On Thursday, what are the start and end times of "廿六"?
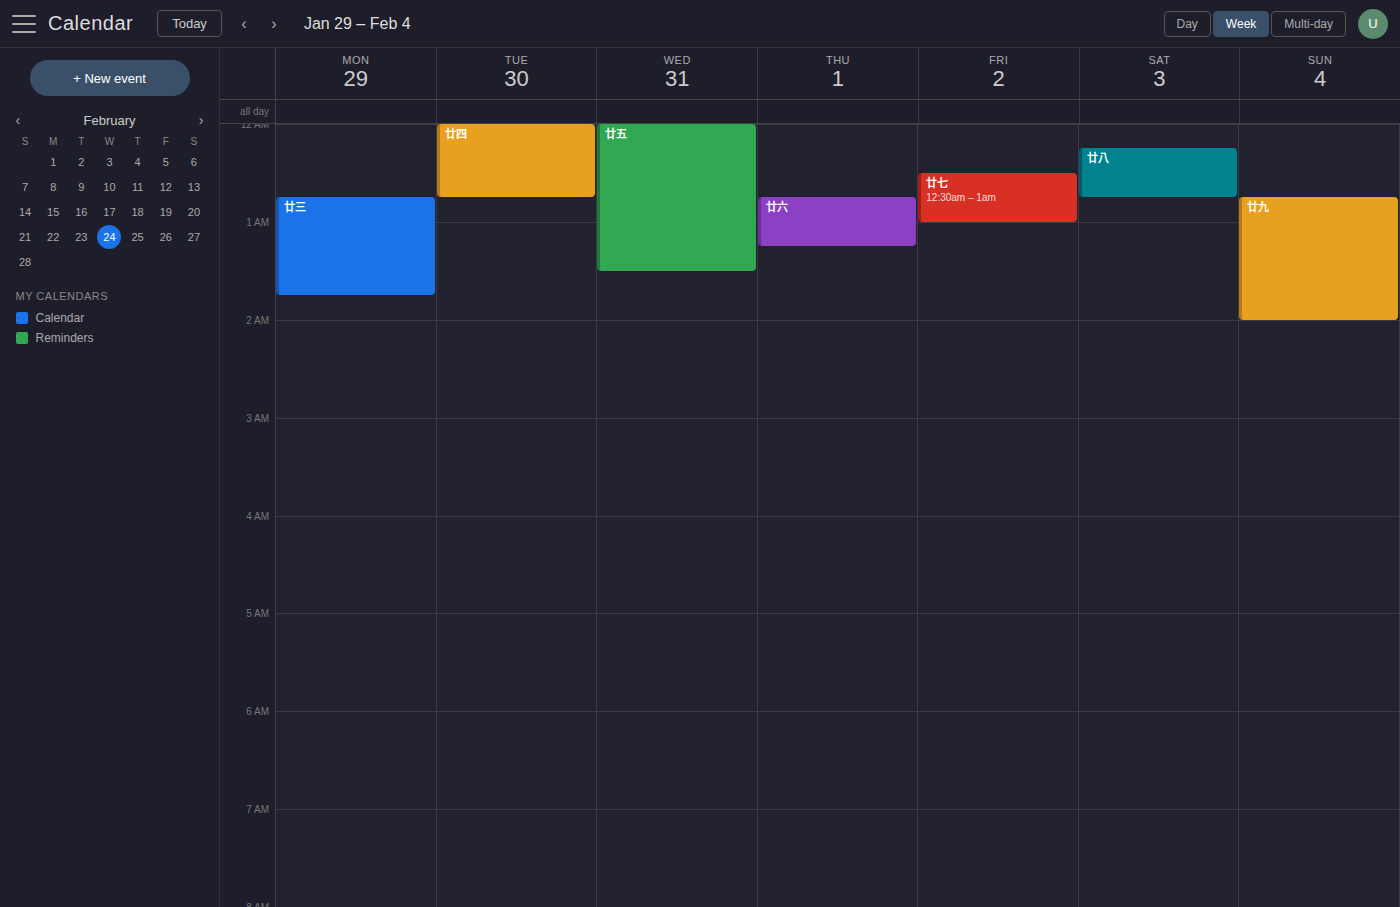
12:45 AM to 1:15 AM